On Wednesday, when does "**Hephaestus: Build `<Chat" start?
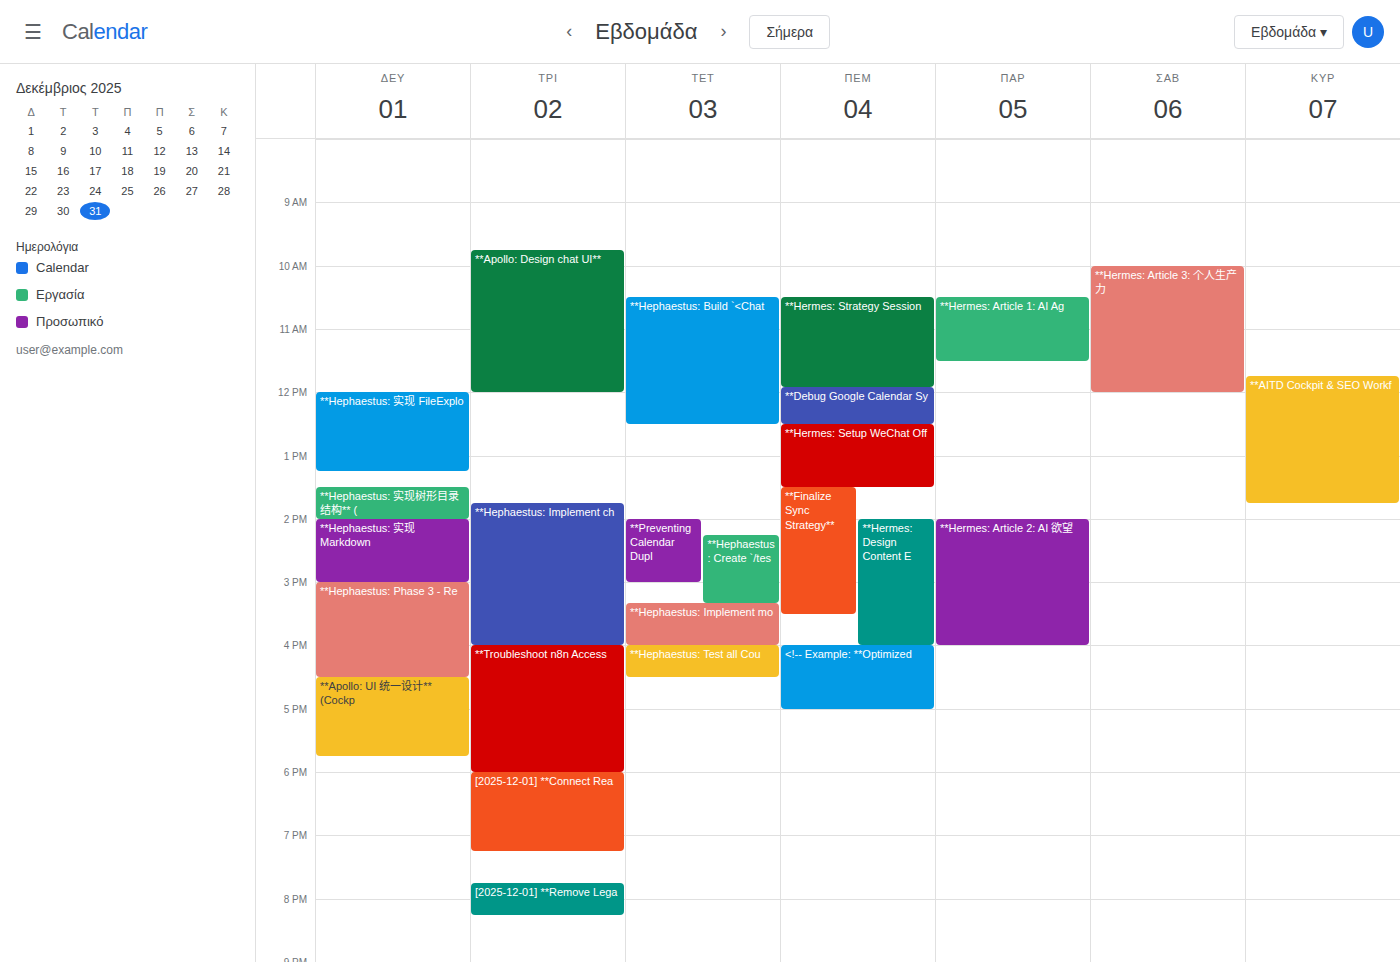
10:30 AM